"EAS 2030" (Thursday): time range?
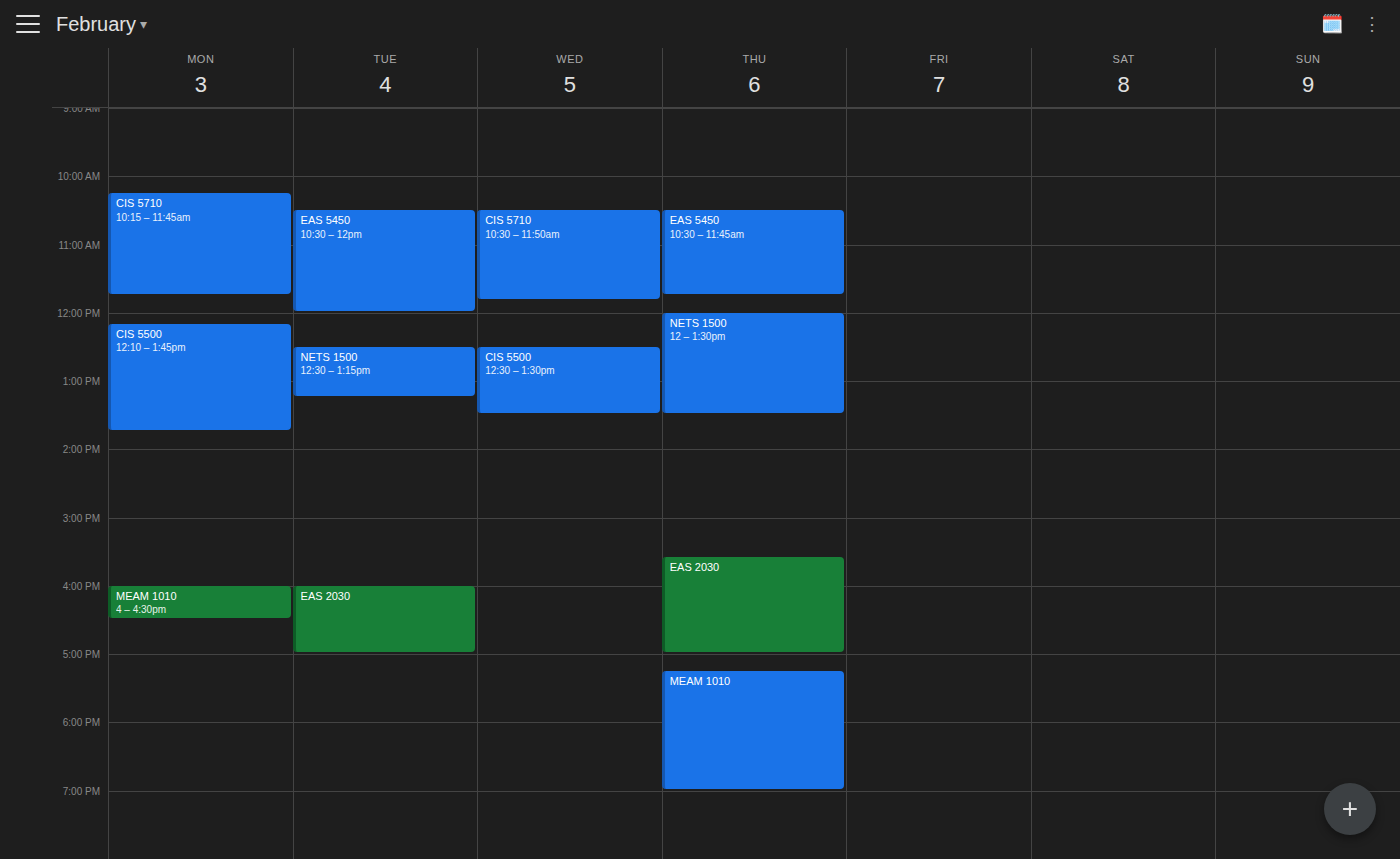
3:35 PM to 5:00 PM